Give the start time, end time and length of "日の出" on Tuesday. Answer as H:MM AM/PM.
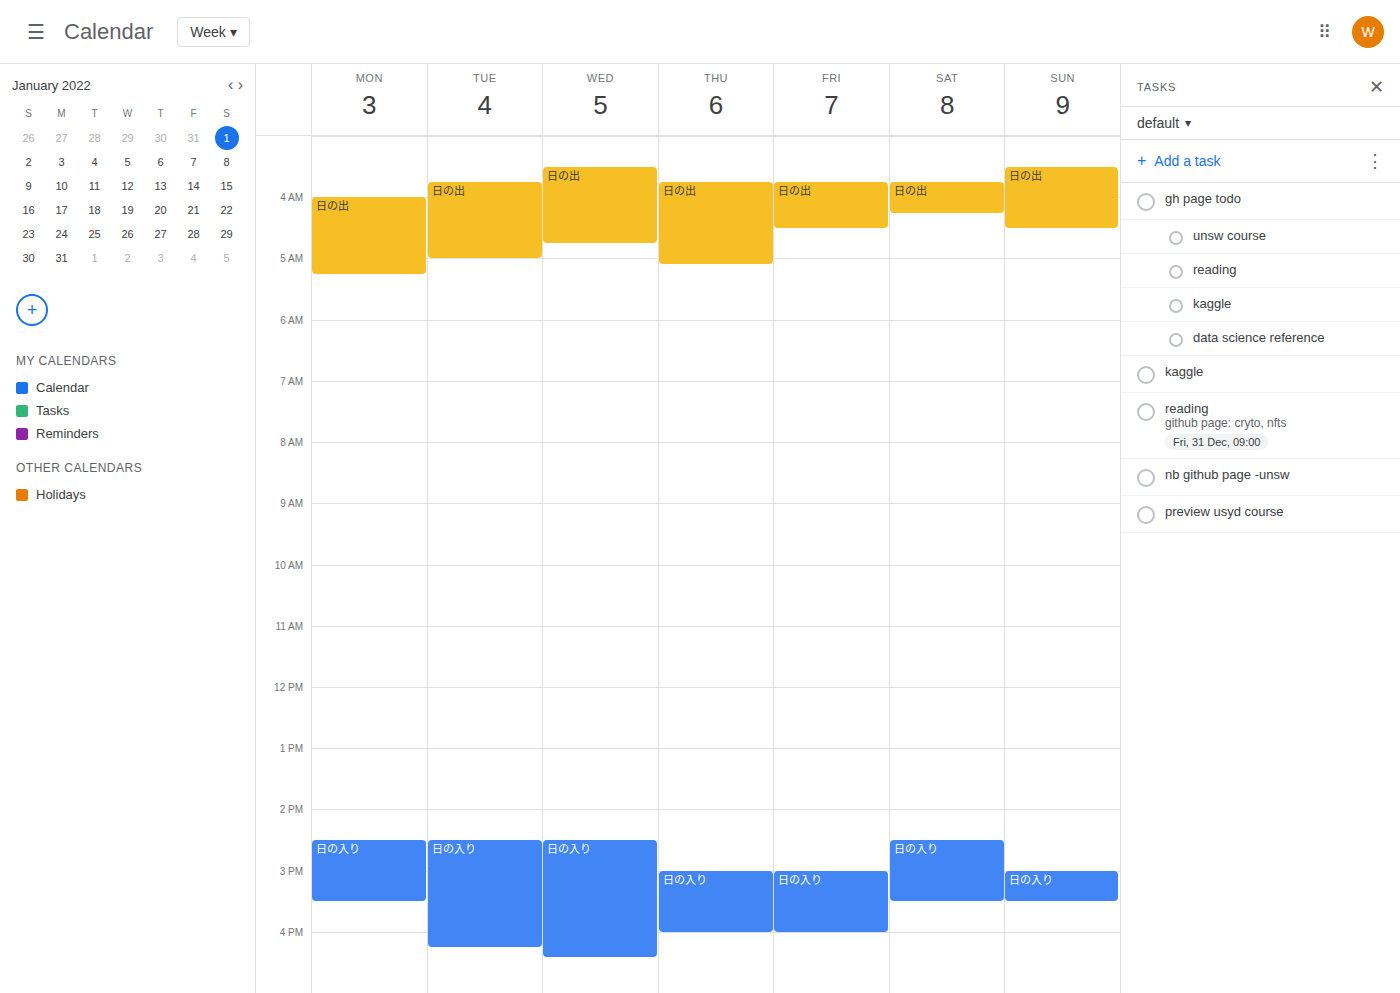
3:45 AM to 5:00 AM, 1 hour 15 minutes